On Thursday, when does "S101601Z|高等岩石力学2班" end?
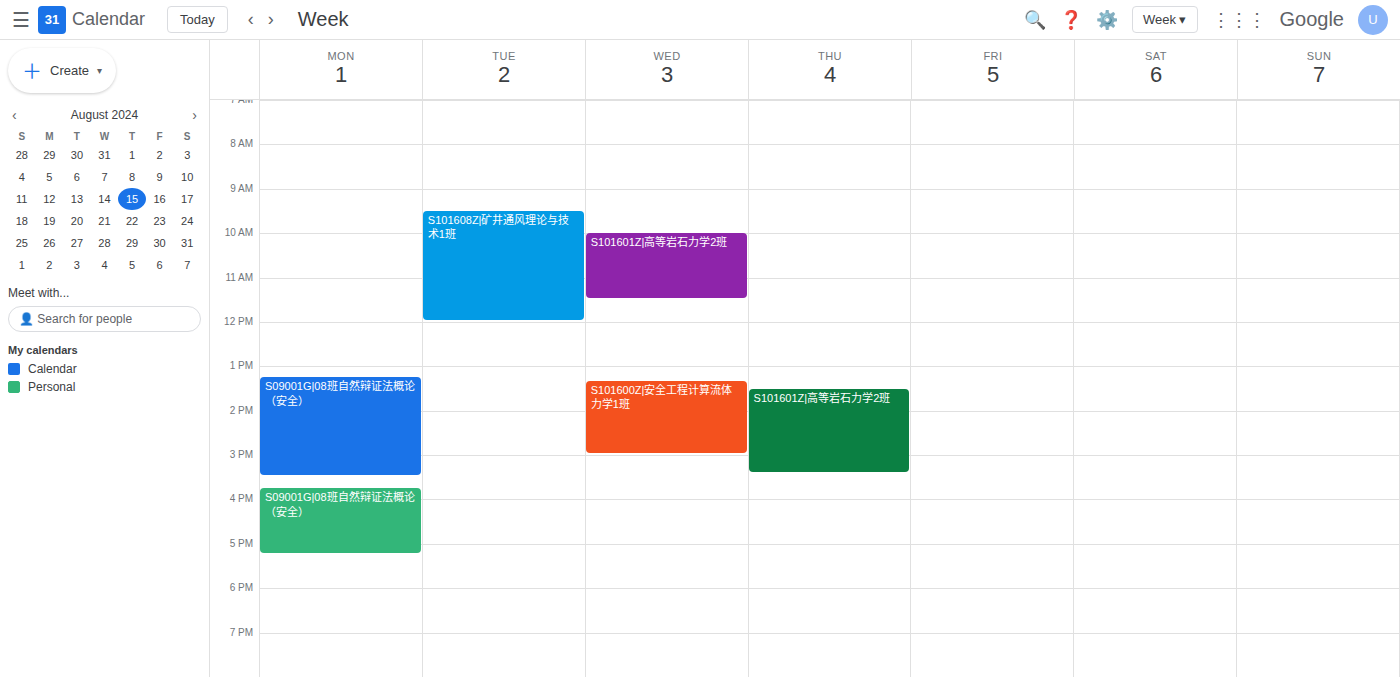
3:25 PM